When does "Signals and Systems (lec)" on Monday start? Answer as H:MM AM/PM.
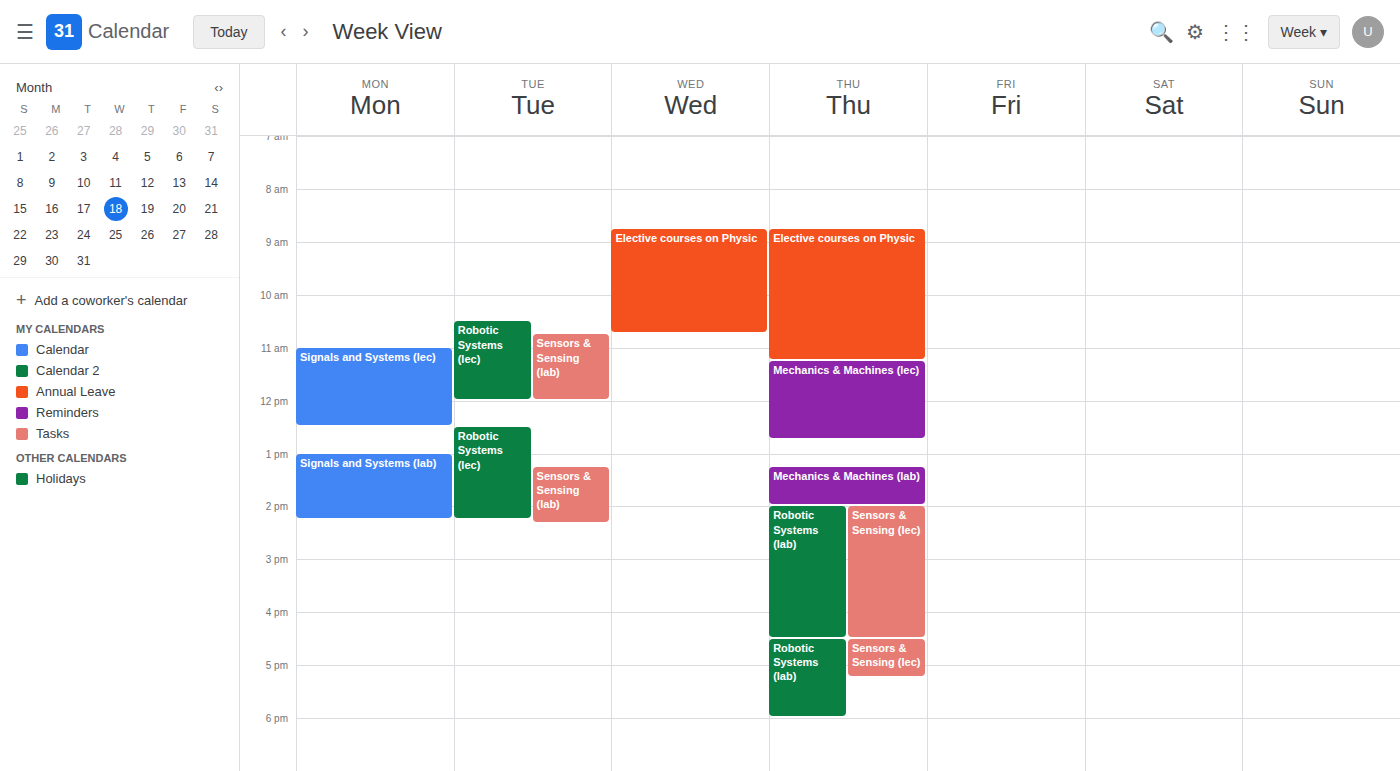
11:00 AM